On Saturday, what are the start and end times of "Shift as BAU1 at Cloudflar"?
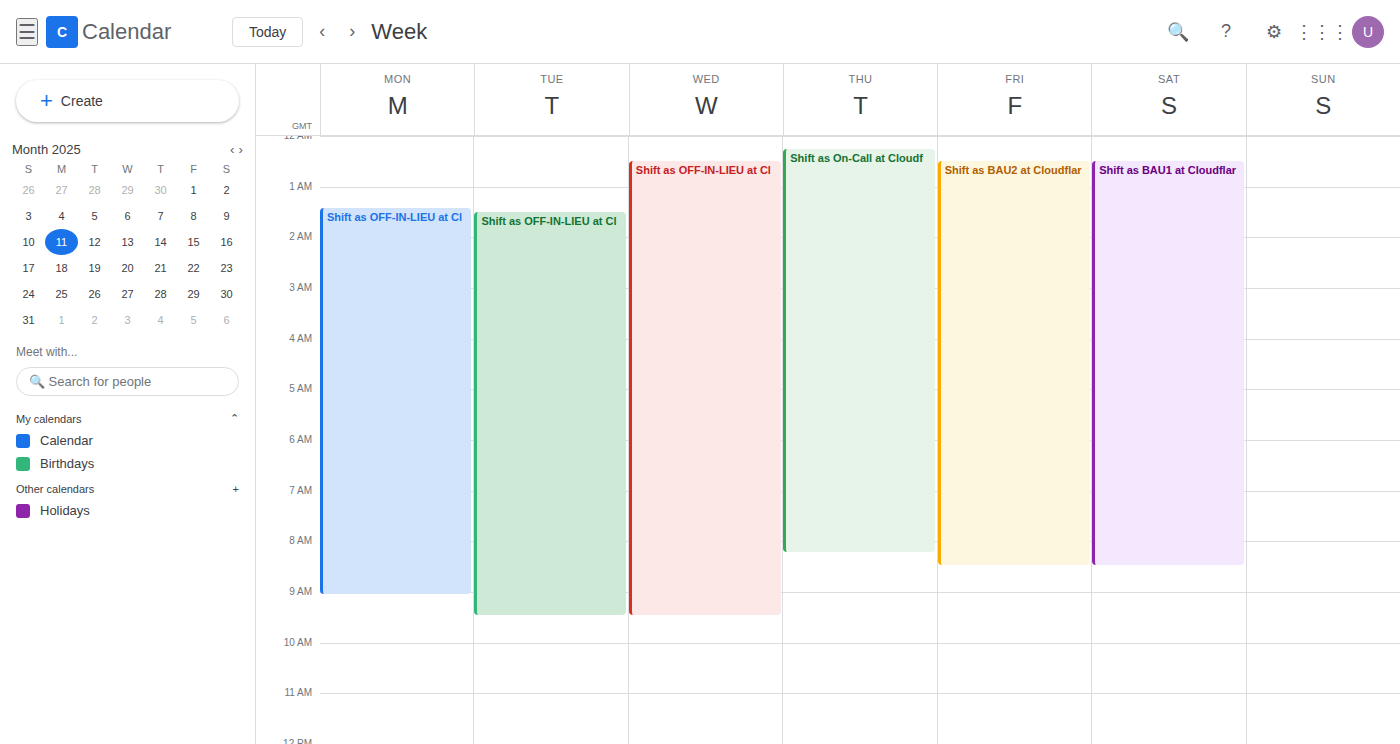
12:30 AM to 8:30 AM